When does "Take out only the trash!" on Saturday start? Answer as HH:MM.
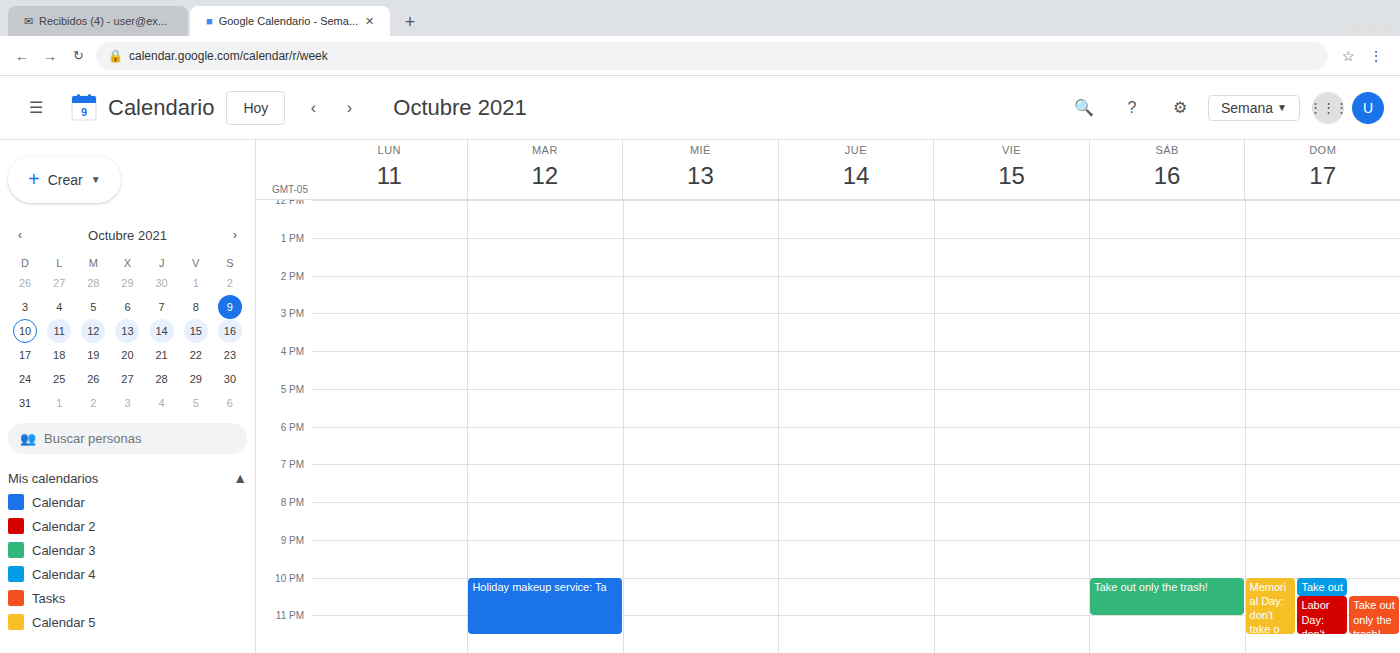
22:00